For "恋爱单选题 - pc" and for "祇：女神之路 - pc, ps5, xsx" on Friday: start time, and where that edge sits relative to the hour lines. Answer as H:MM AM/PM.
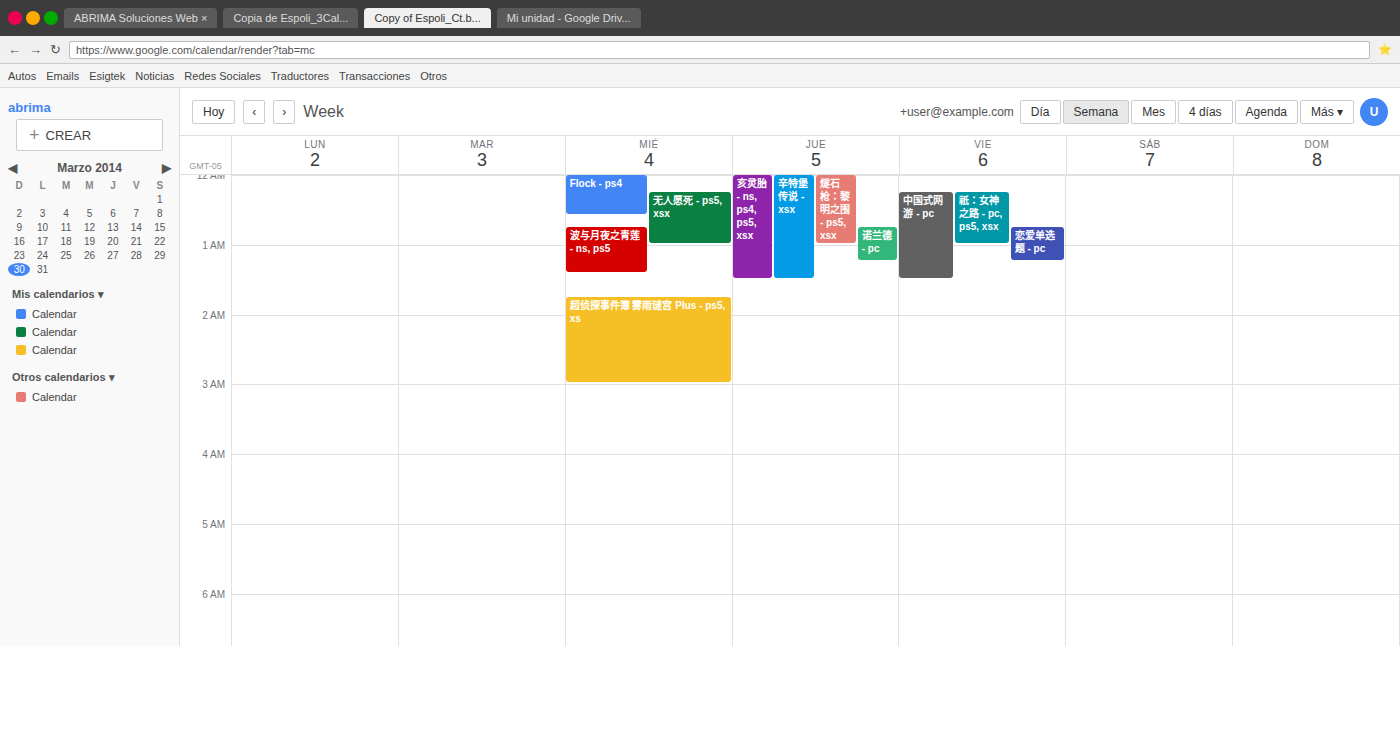
"恋爱单选题 - pc": 12:45 AM, neither: three quarters of the way from the 12 AM line to the 1 AM line. "祇：女神之路 - pc, ps5, xsx": 12:15 AM, neither: a quarter of the way from the 12 AM line to the 1 AM line.